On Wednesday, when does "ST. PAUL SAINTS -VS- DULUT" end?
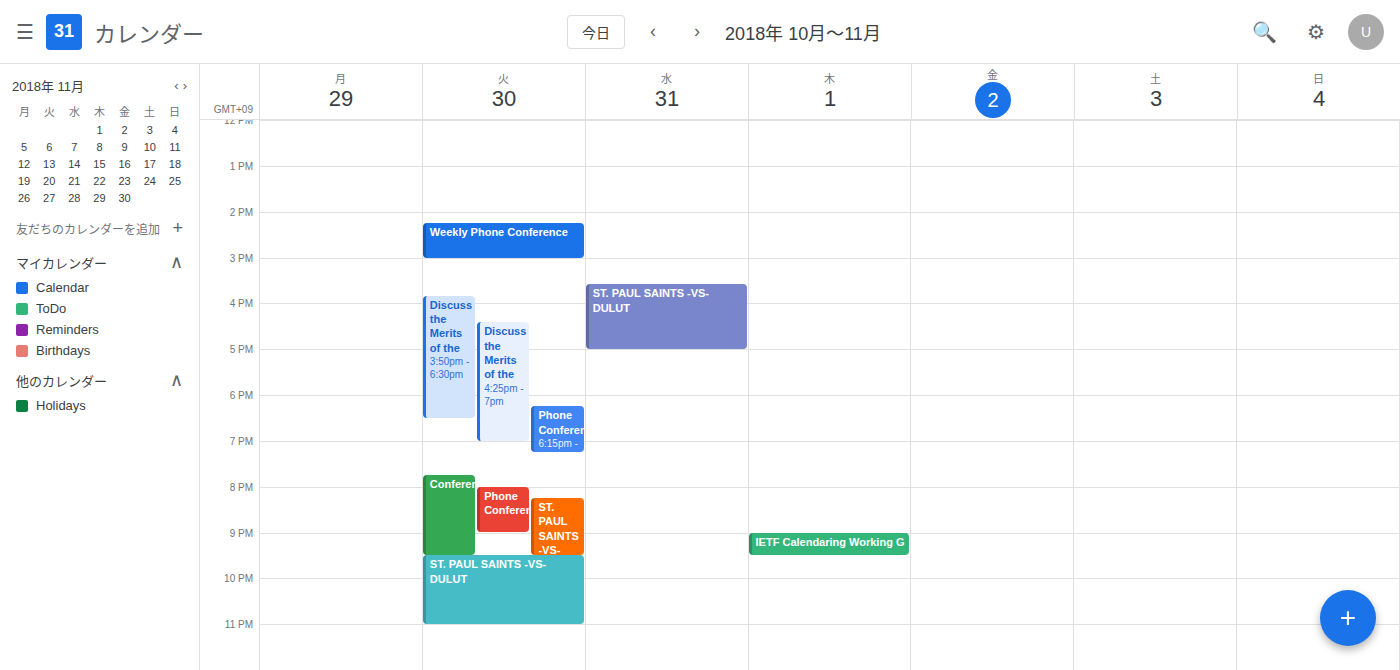
5:00 PM